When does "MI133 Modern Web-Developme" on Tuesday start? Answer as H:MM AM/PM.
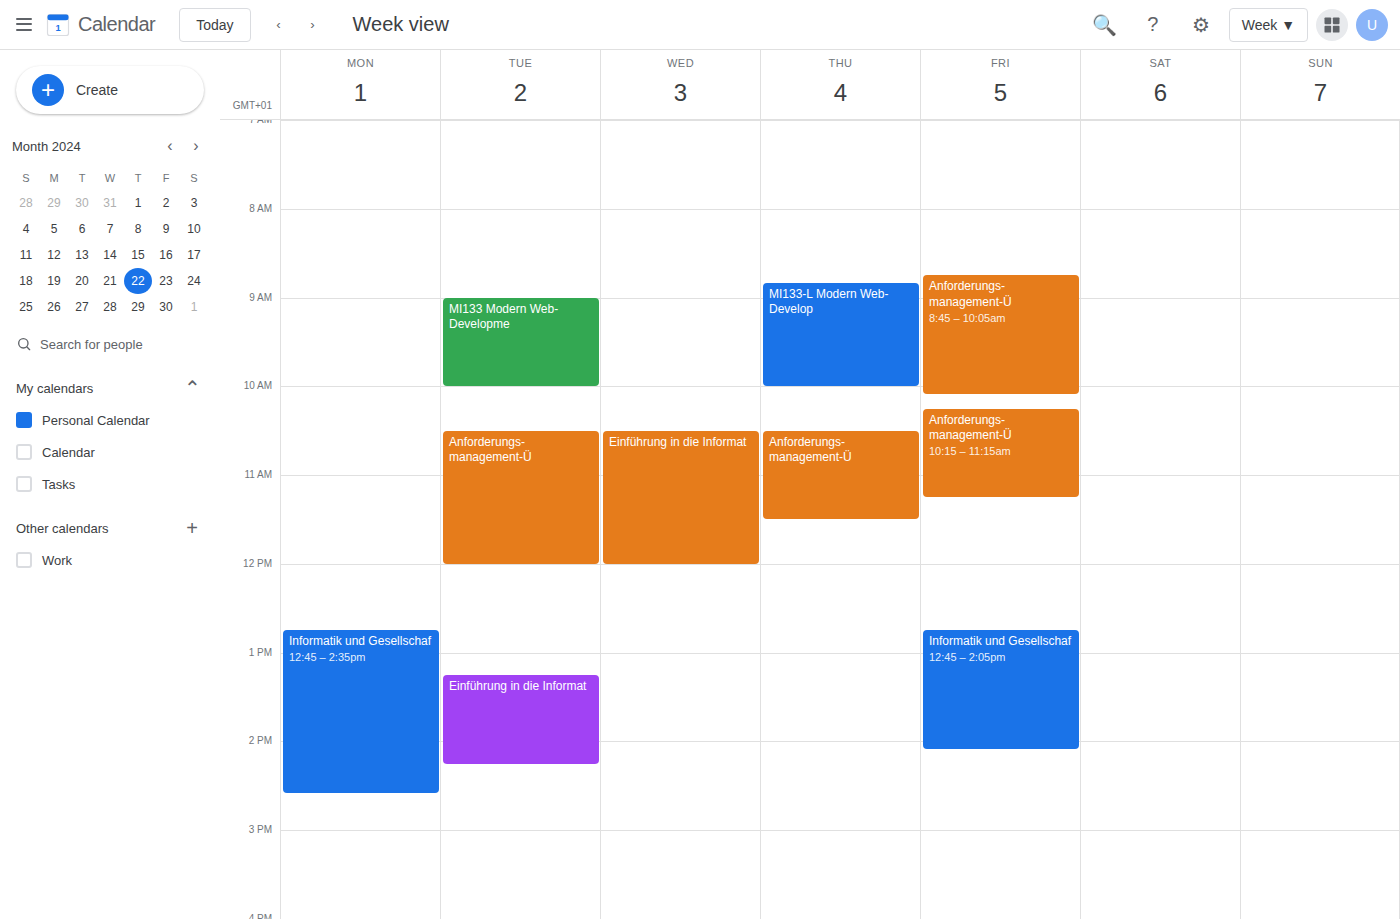
9:00 AM